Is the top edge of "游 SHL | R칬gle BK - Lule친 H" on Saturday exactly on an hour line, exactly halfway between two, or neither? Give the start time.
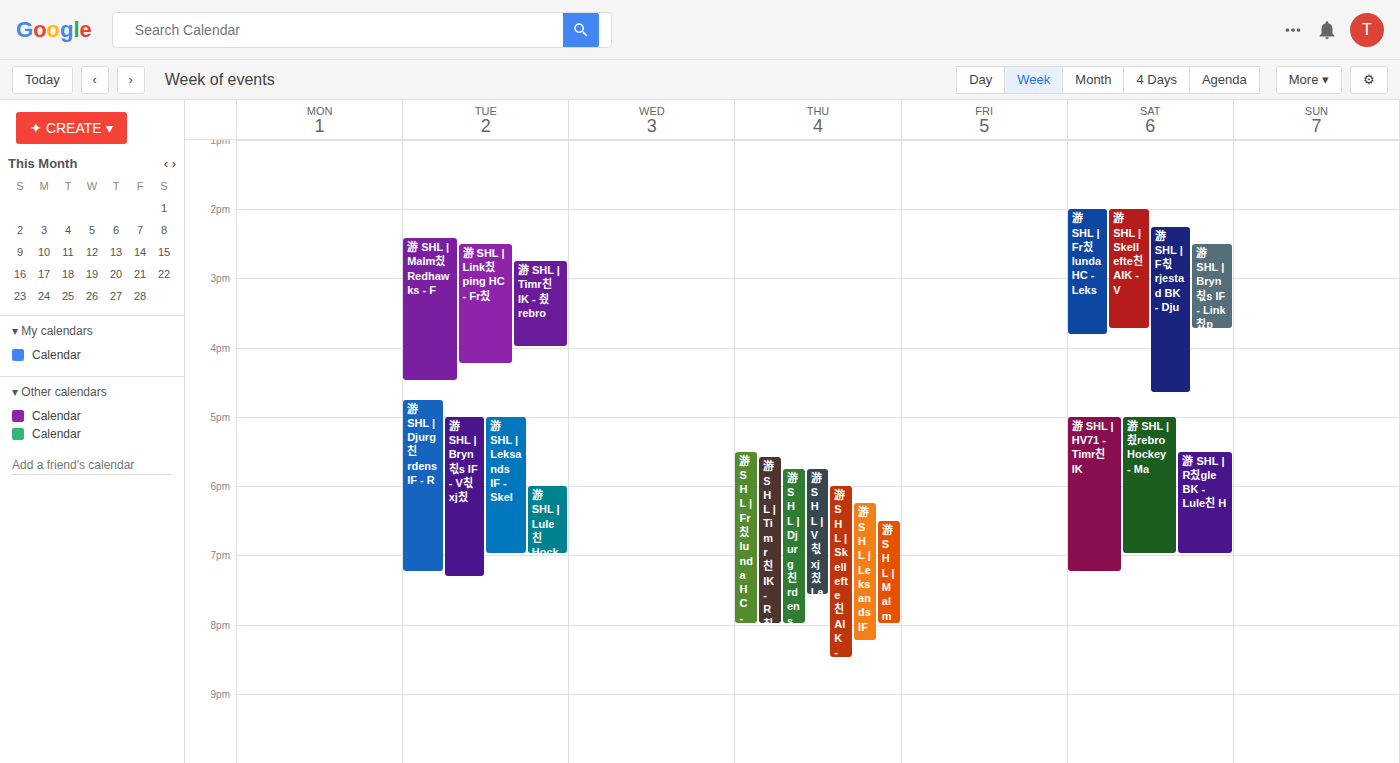
5:30 PM -- halfway between the 5 PM and 6 PM lines.